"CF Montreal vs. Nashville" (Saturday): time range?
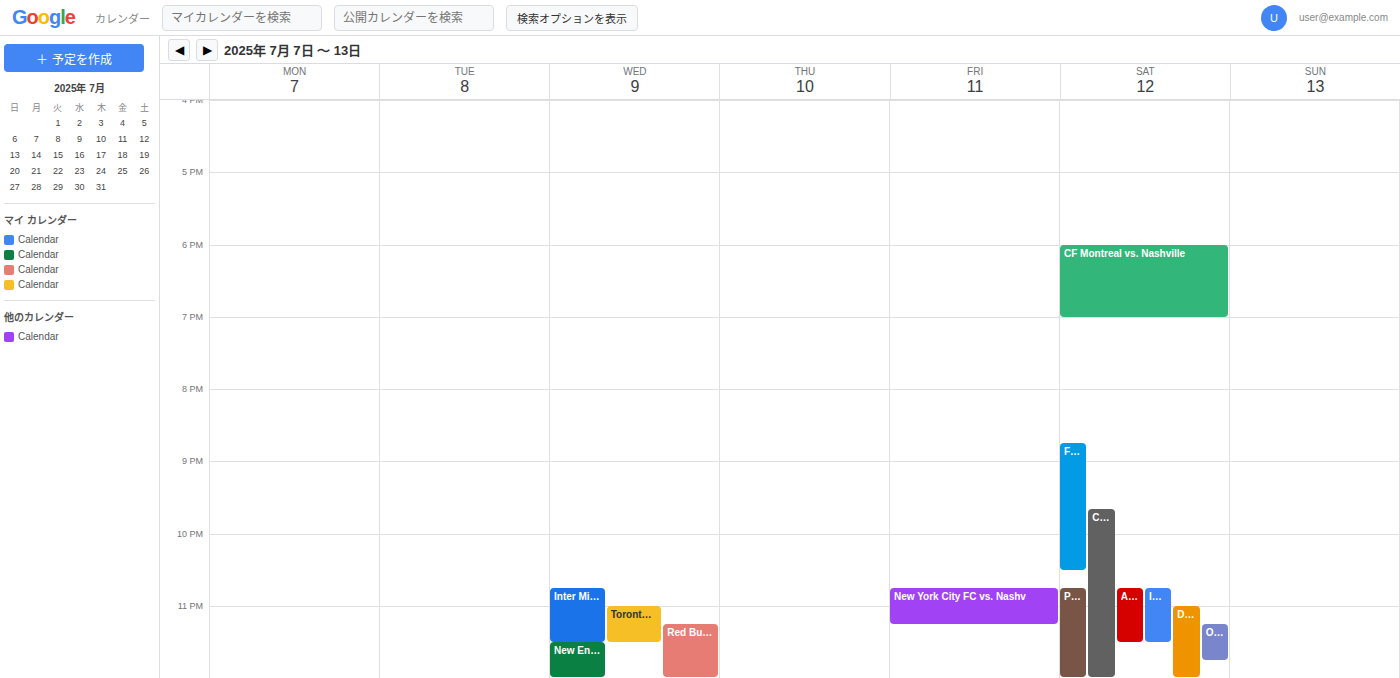
6:00 PM to 7:00 PM